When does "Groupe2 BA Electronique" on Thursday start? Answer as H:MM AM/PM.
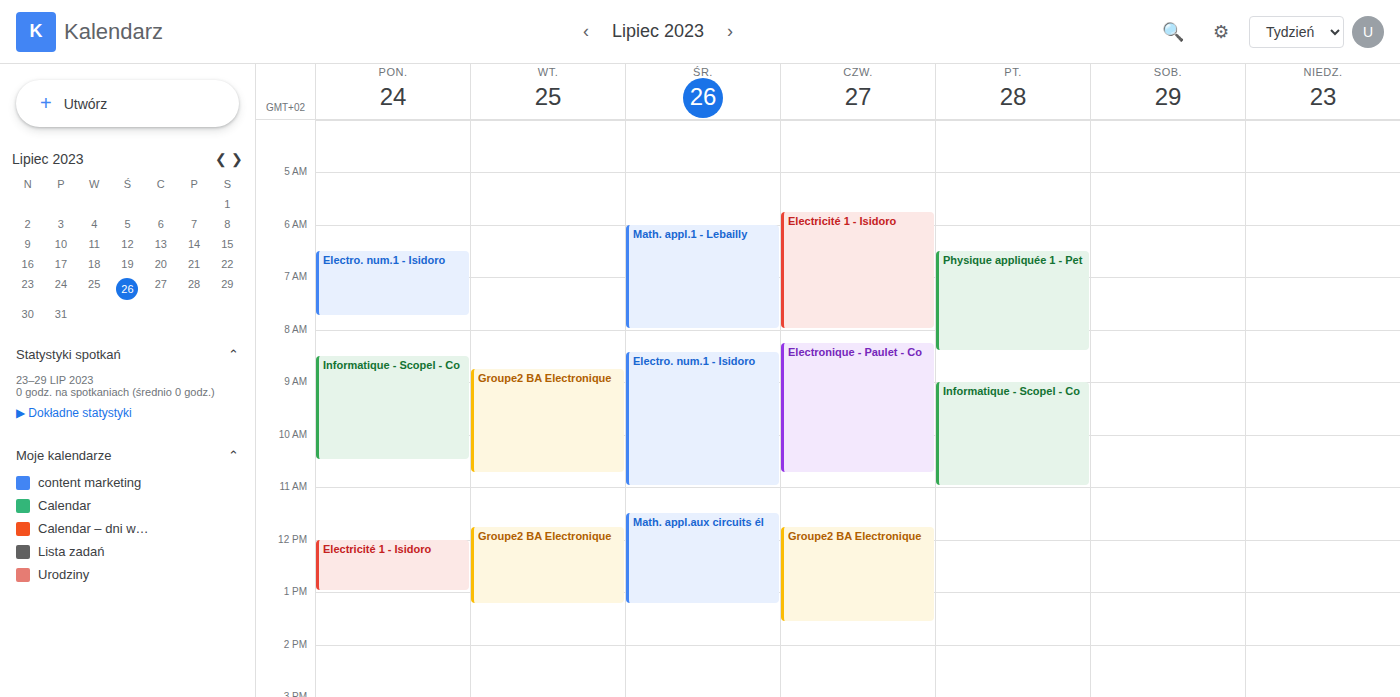
11:45 AM